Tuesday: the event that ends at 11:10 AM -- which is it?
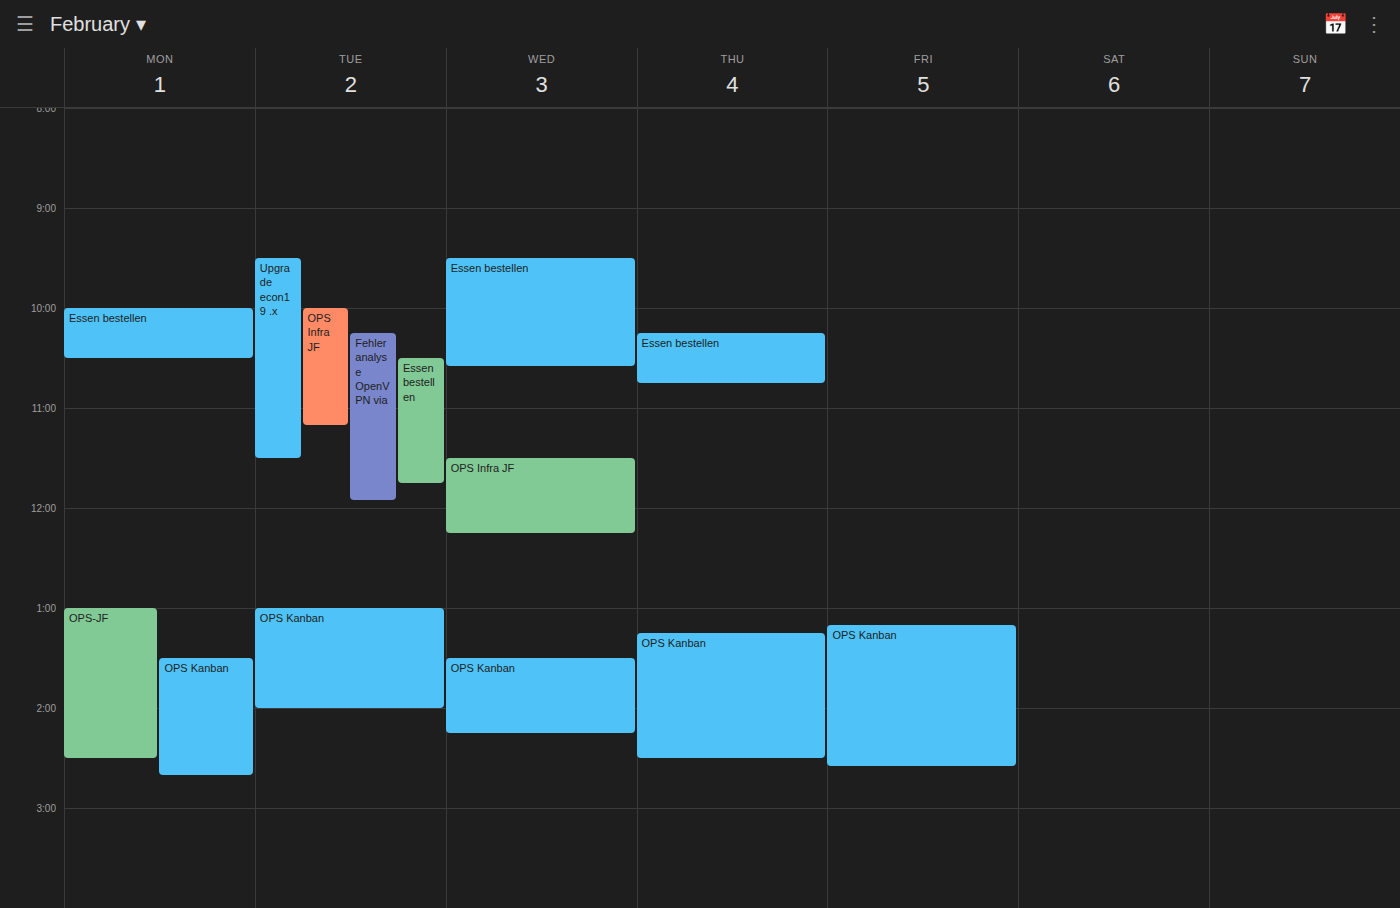
"OPS Infra JF"